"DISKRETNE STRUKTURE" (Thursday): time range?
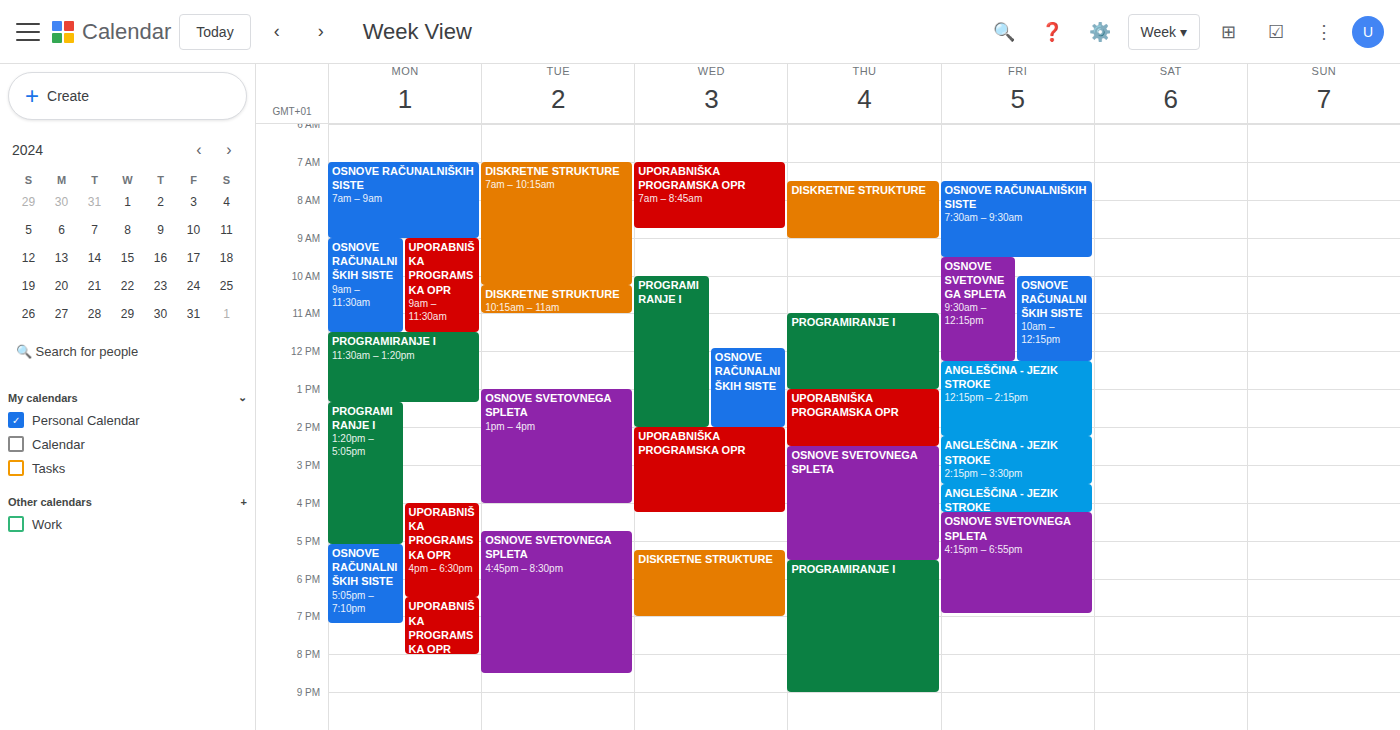
7:30 AM to 9:00 AM